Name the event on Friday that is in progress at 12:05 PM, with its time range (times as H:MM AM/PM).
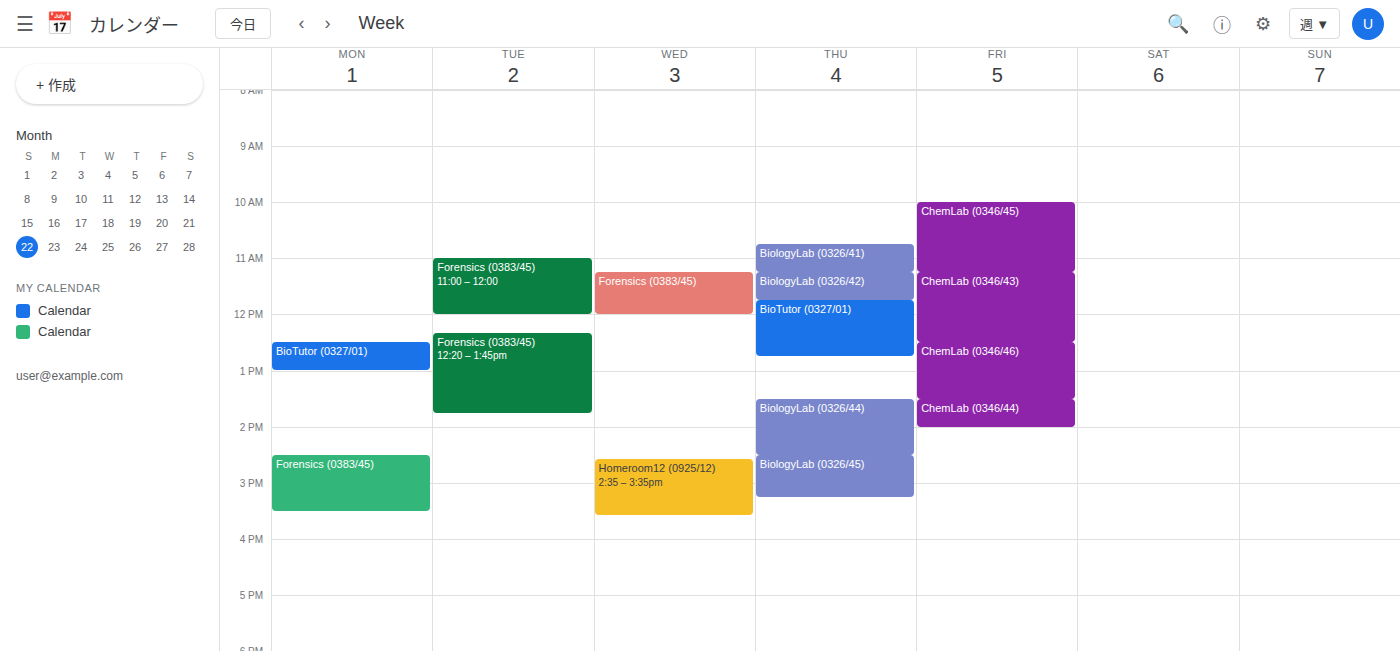
"ChemLab (0346/43)", 11:15 AM to 12:30 PM